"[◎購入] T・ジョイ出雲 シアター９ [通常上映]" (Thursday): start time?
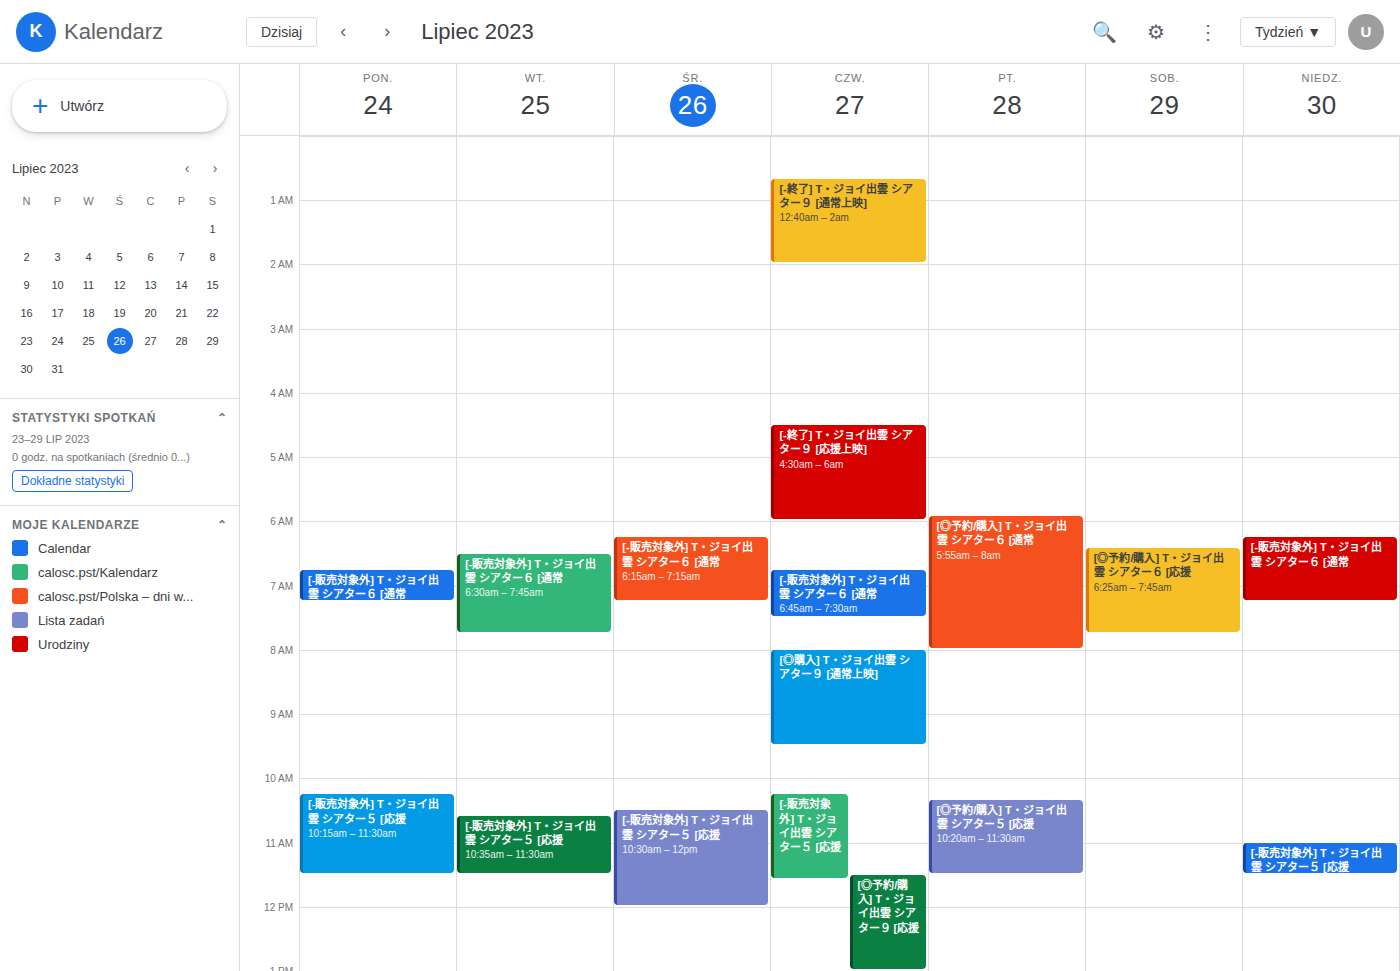
8:00 AM